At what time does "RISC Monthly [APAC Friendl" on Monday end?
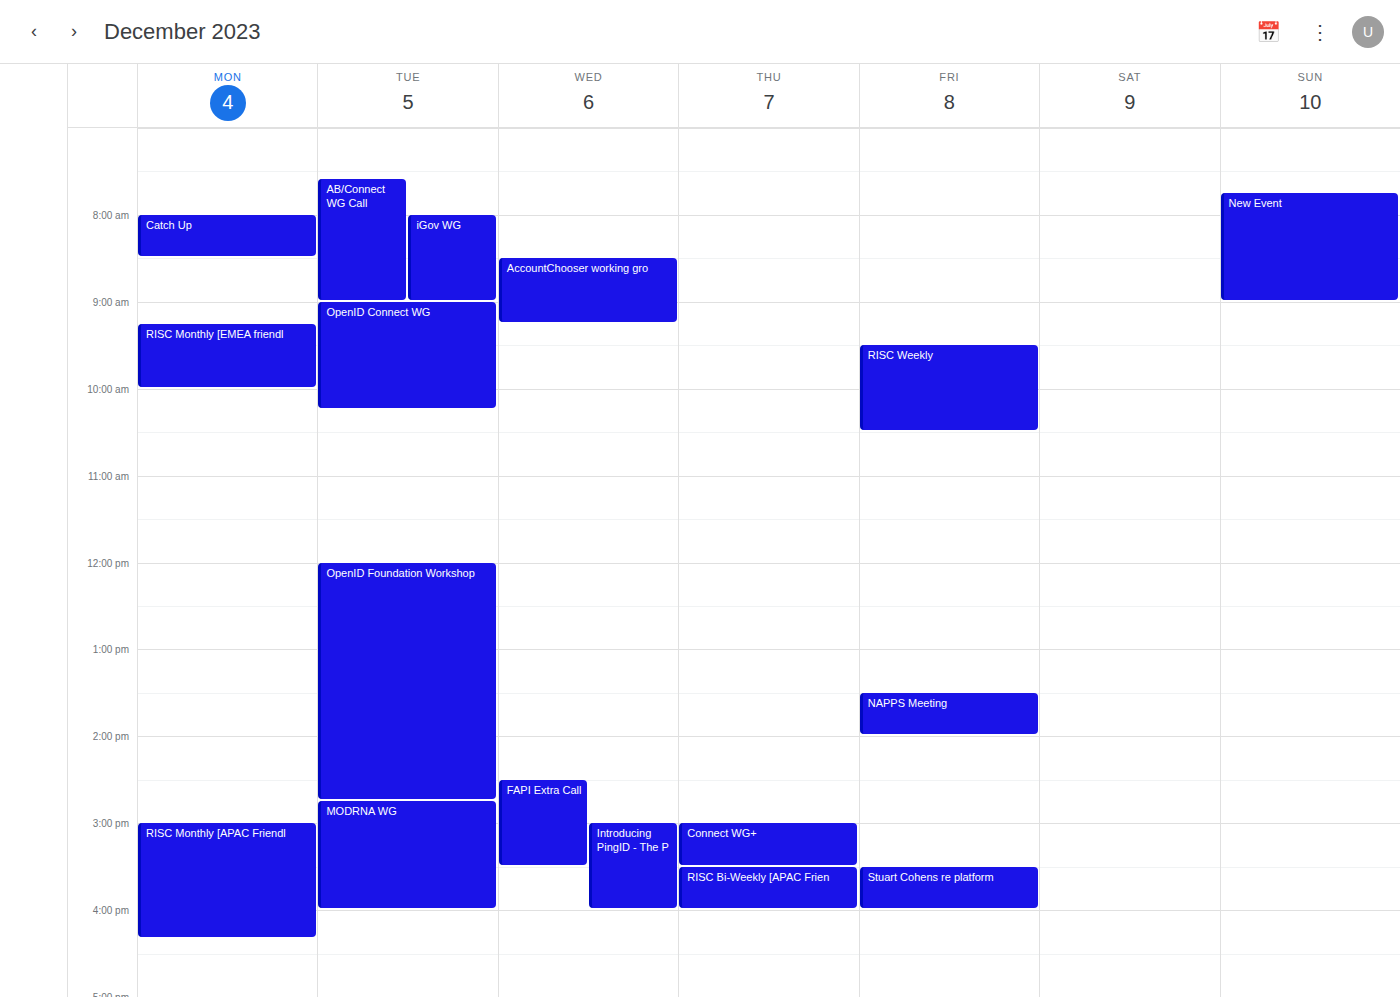
16:20